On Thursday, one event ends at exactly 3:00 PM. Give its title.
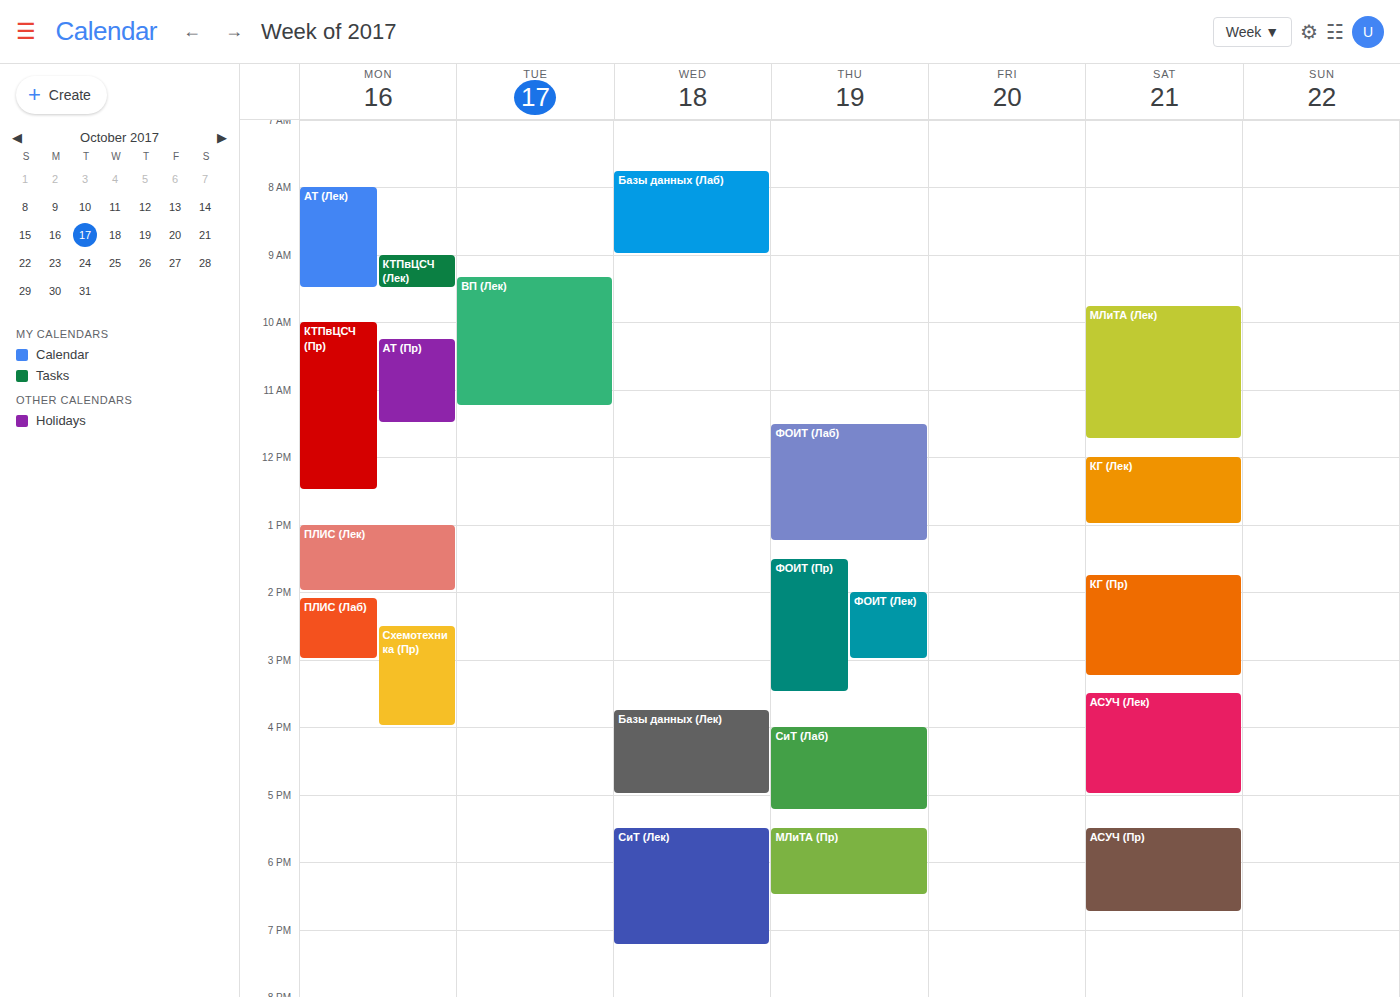
"ФОИТ (Лек)"